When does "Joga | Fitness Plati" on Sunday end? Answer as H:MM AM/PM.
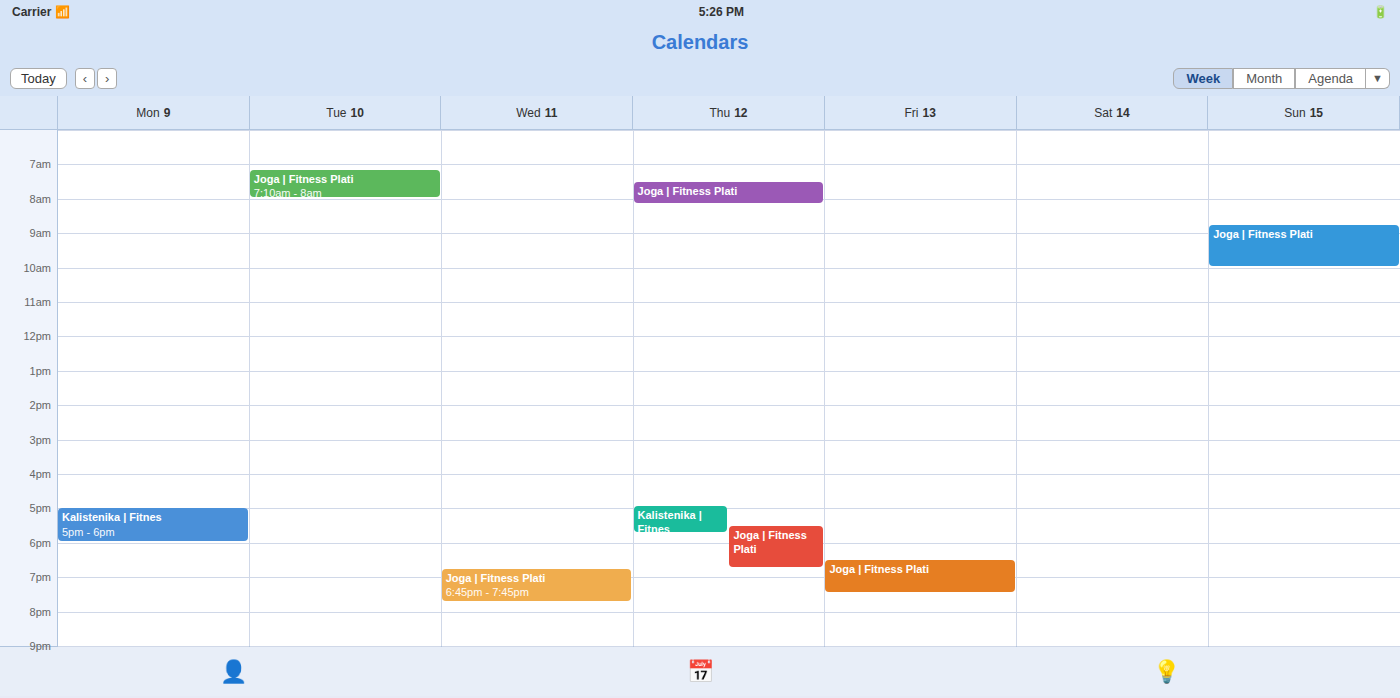
10:00 AM